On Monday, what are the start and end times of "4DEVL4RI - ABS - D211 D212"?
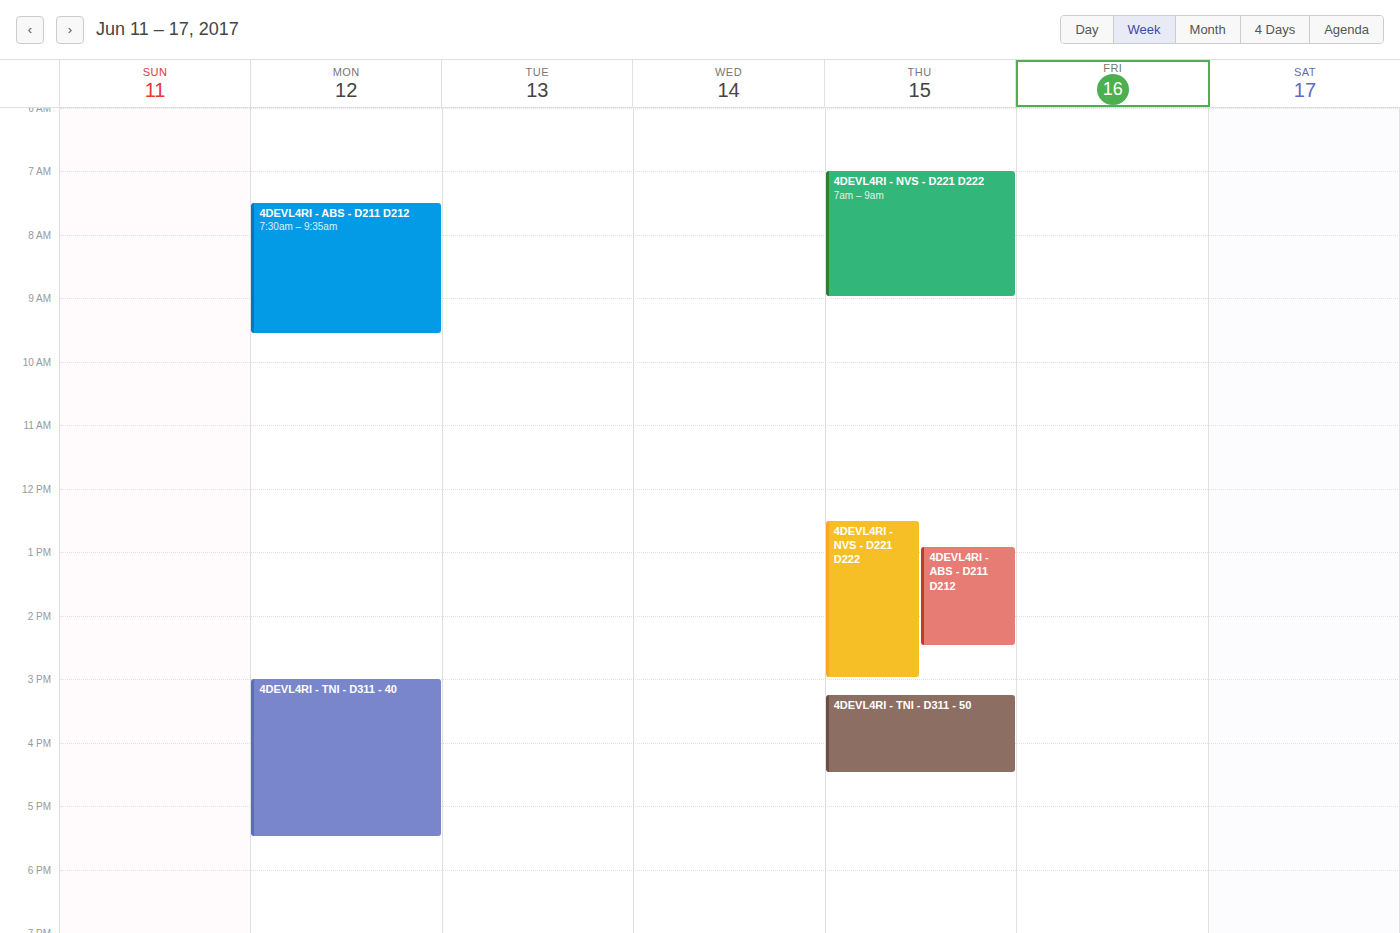
7:30 AM to 9:35 AM